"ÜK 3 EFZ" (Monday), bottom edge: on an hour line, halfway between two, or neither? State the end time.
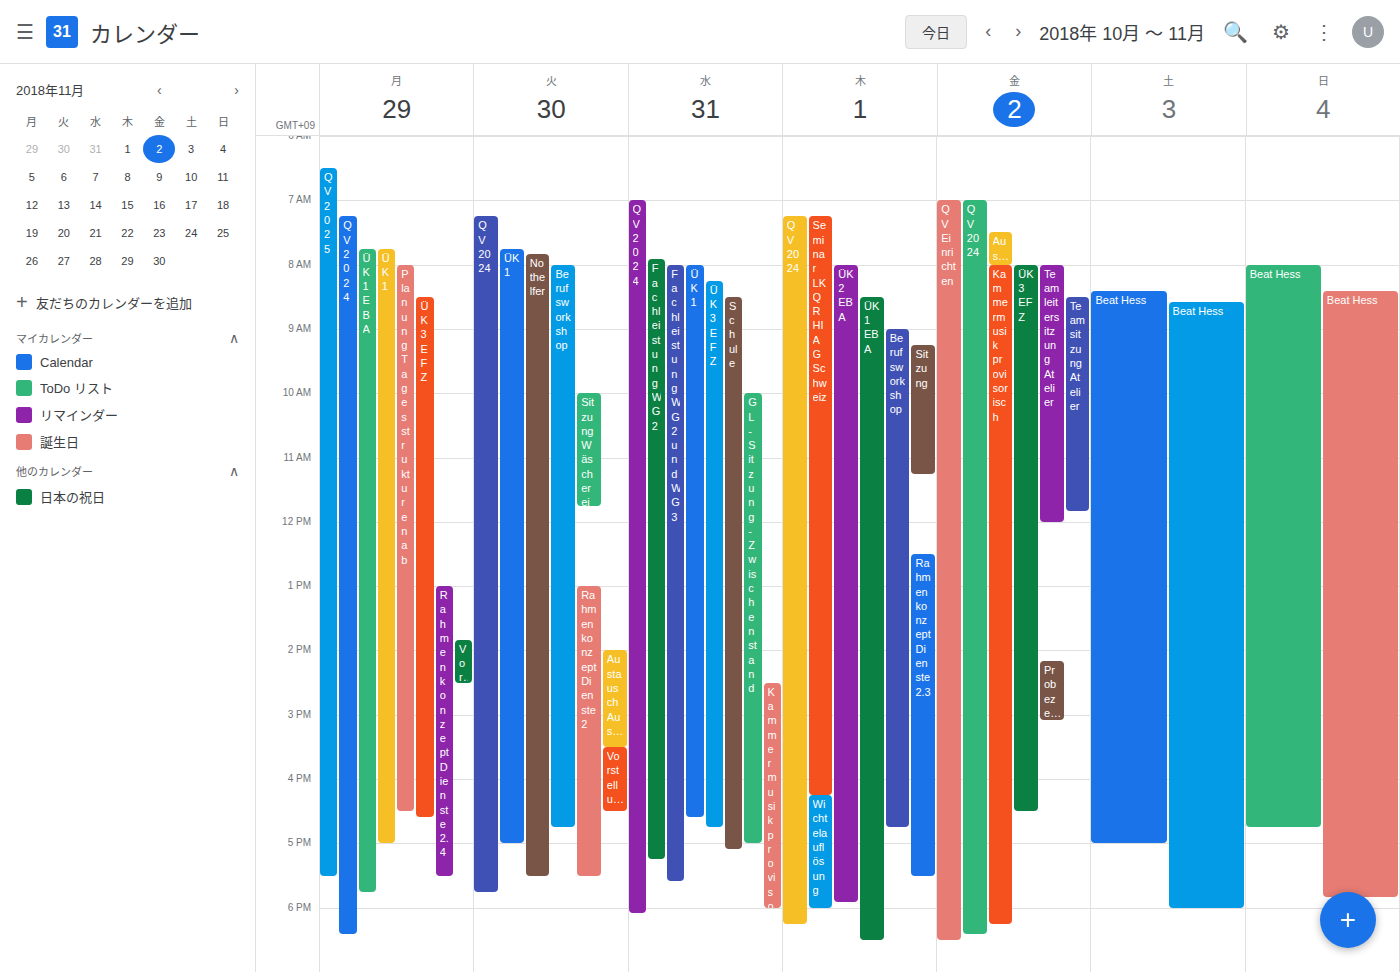
4:35 PM -- neither: 35 minutes below the 4 PM line and 25 minutes above the 5 PM line.